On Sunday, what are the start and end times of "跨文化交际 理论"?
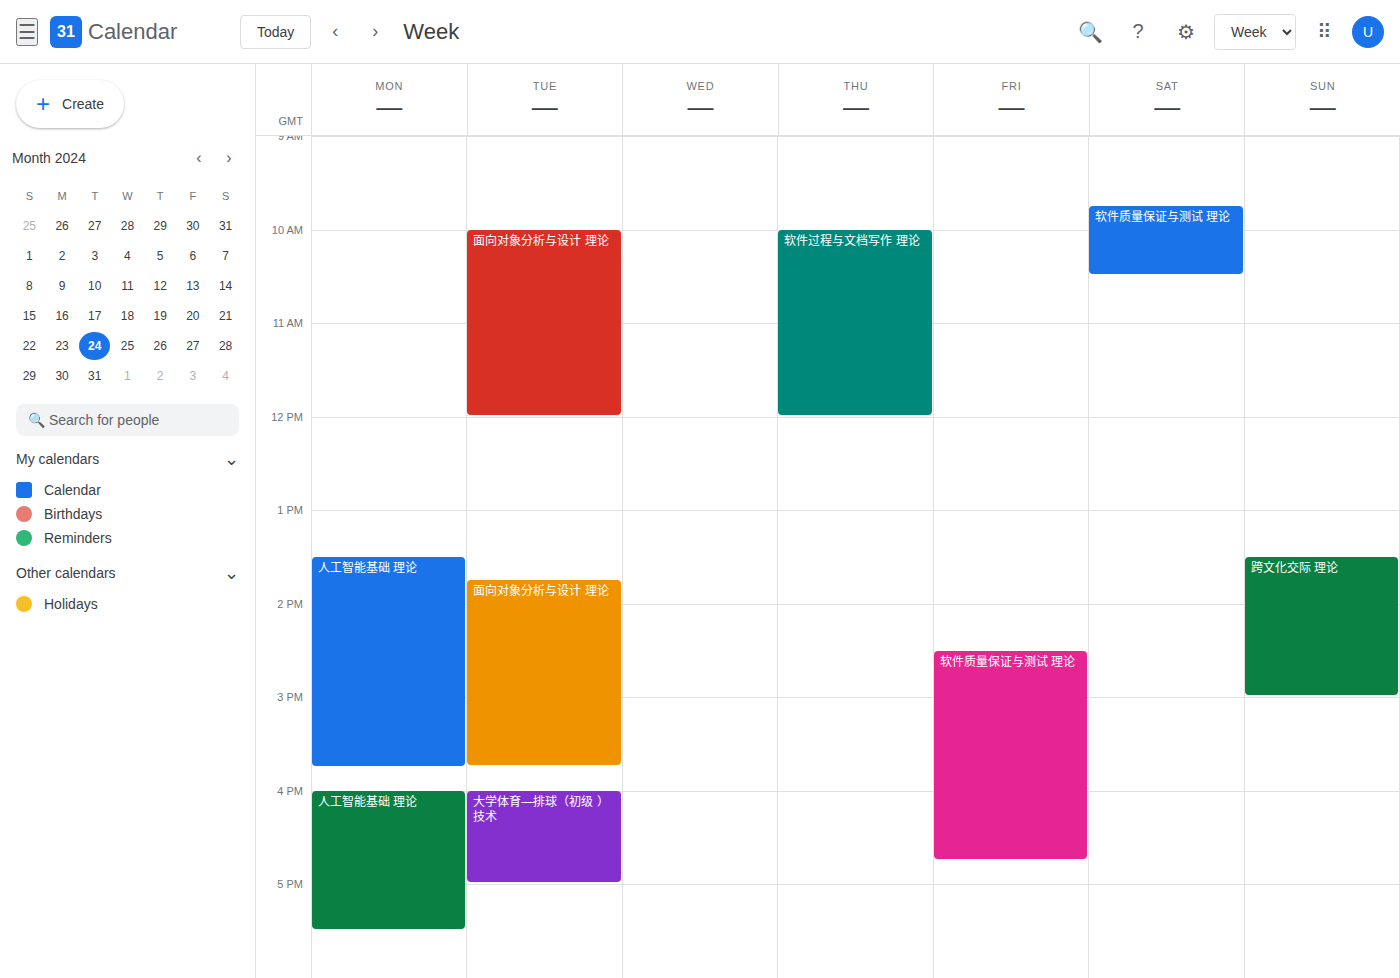
13:30 to 15:00